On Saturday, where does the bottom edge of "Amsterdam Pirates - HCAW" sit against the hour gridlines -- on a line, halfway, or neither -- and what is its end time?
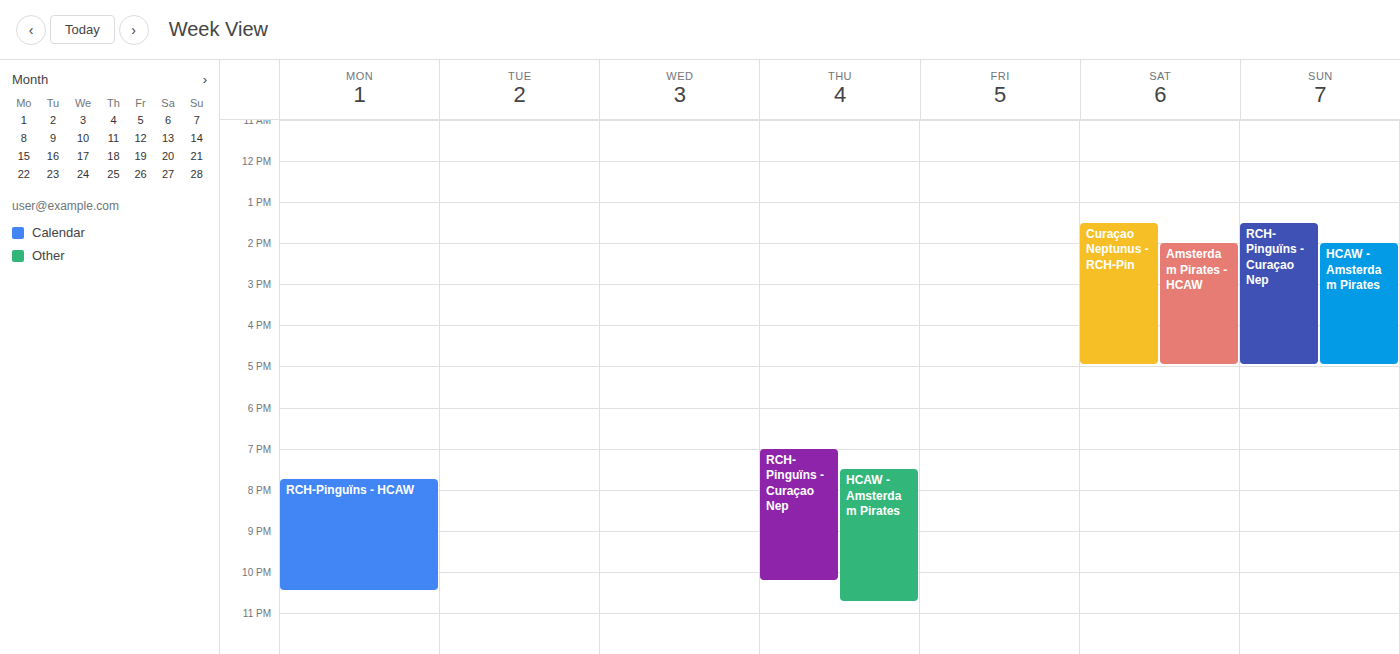
17:00 -- exactly on the 17:00 line.